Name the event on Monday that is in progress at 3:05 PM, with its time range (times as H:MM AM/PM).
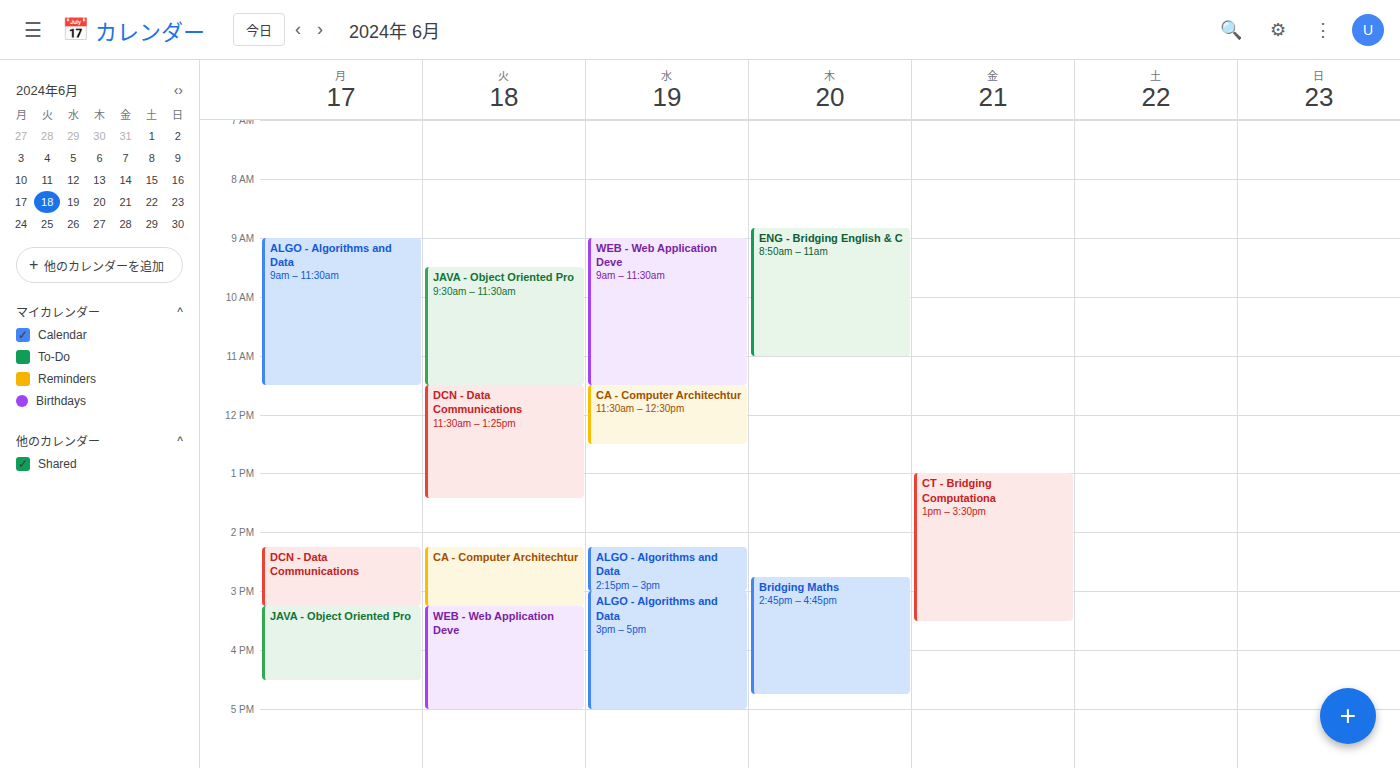
"DCN - Data Communications", 2:15 PM to 3:15 PM